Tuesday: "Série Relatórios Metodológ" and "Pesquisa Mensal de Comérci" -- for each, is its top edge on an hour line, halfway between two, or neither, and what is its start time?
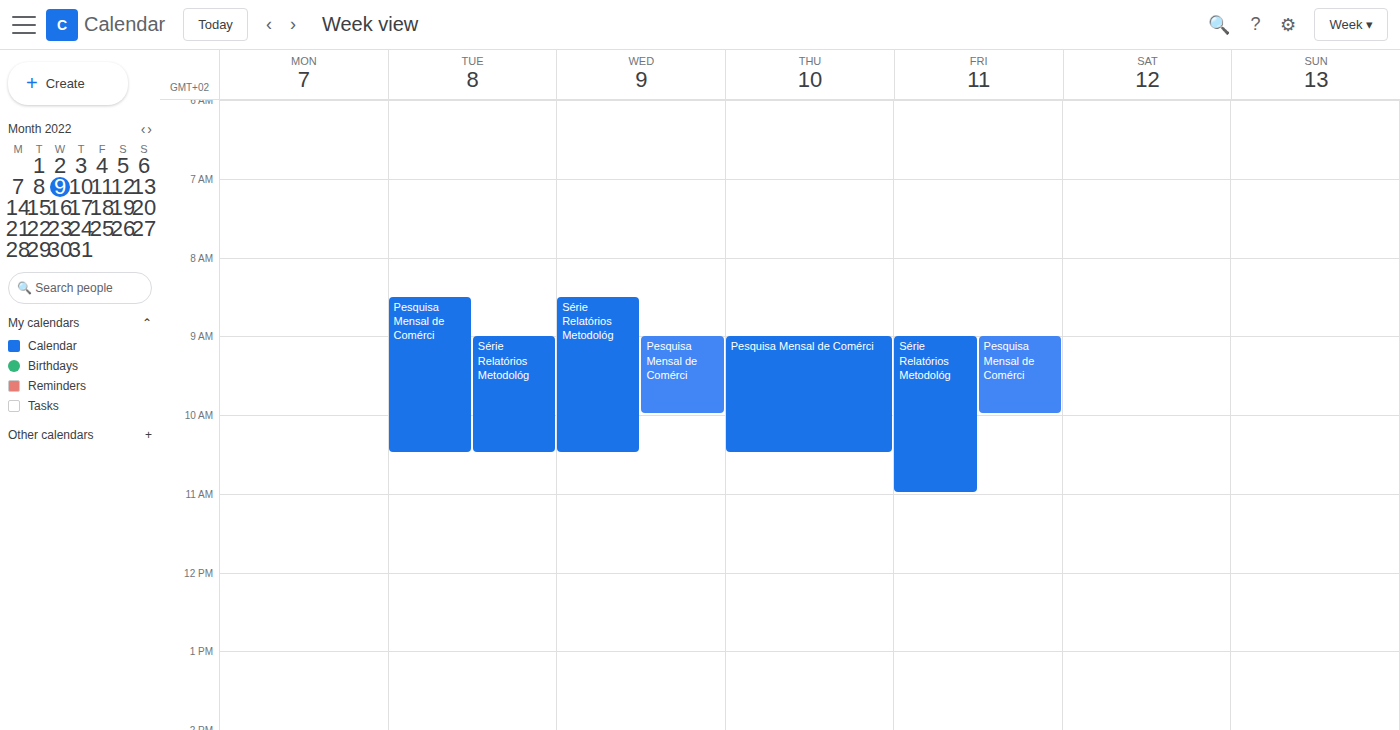
"Série Relatórios Metodológ": 9:00 AM, exactly on the 9 AM line. "Pesquisa Mensal de Comérci": 8:30 AM, halfway between the 8 AM and 9 AM lines.